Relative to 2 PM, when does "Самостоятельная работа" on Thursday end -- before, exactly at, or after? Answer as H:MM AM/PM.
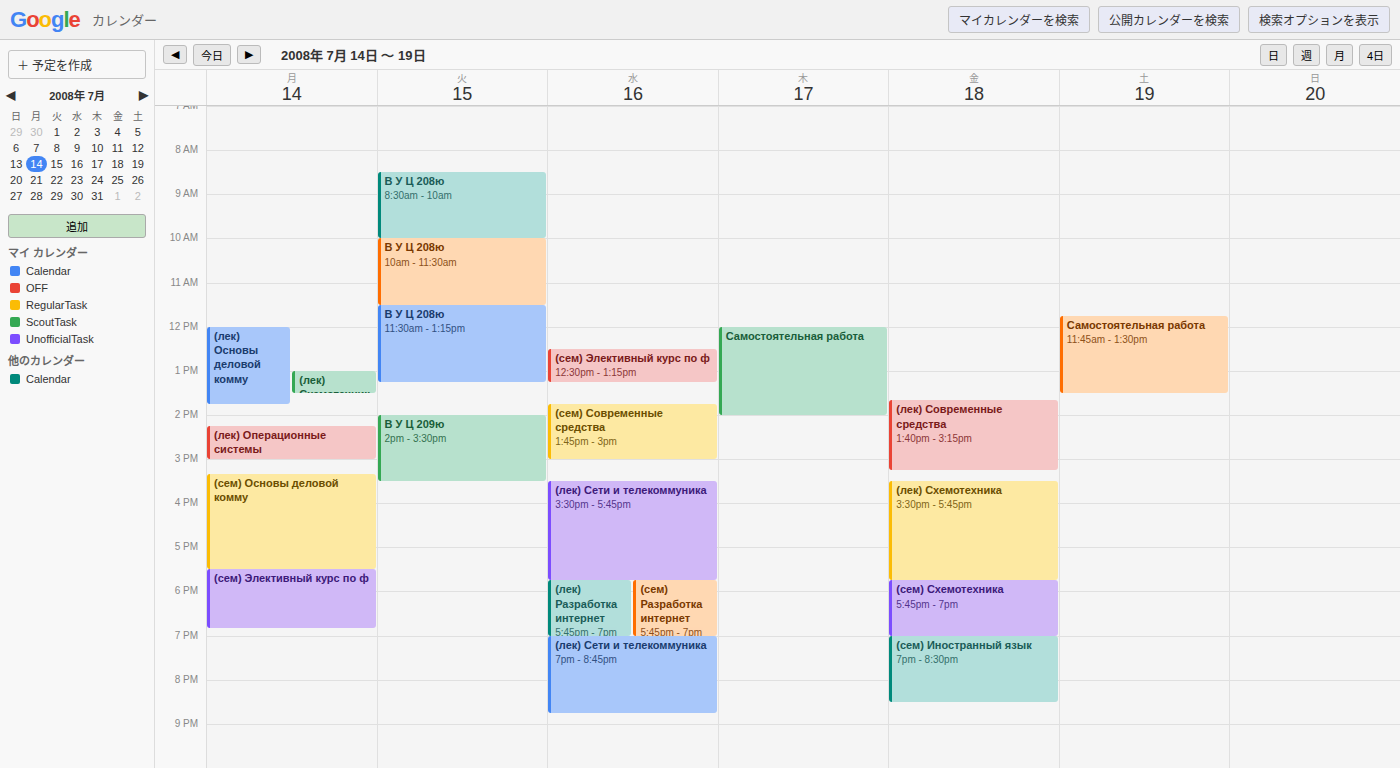
2:00 PM -- exactly at 2 PM, on the 2 PM line.